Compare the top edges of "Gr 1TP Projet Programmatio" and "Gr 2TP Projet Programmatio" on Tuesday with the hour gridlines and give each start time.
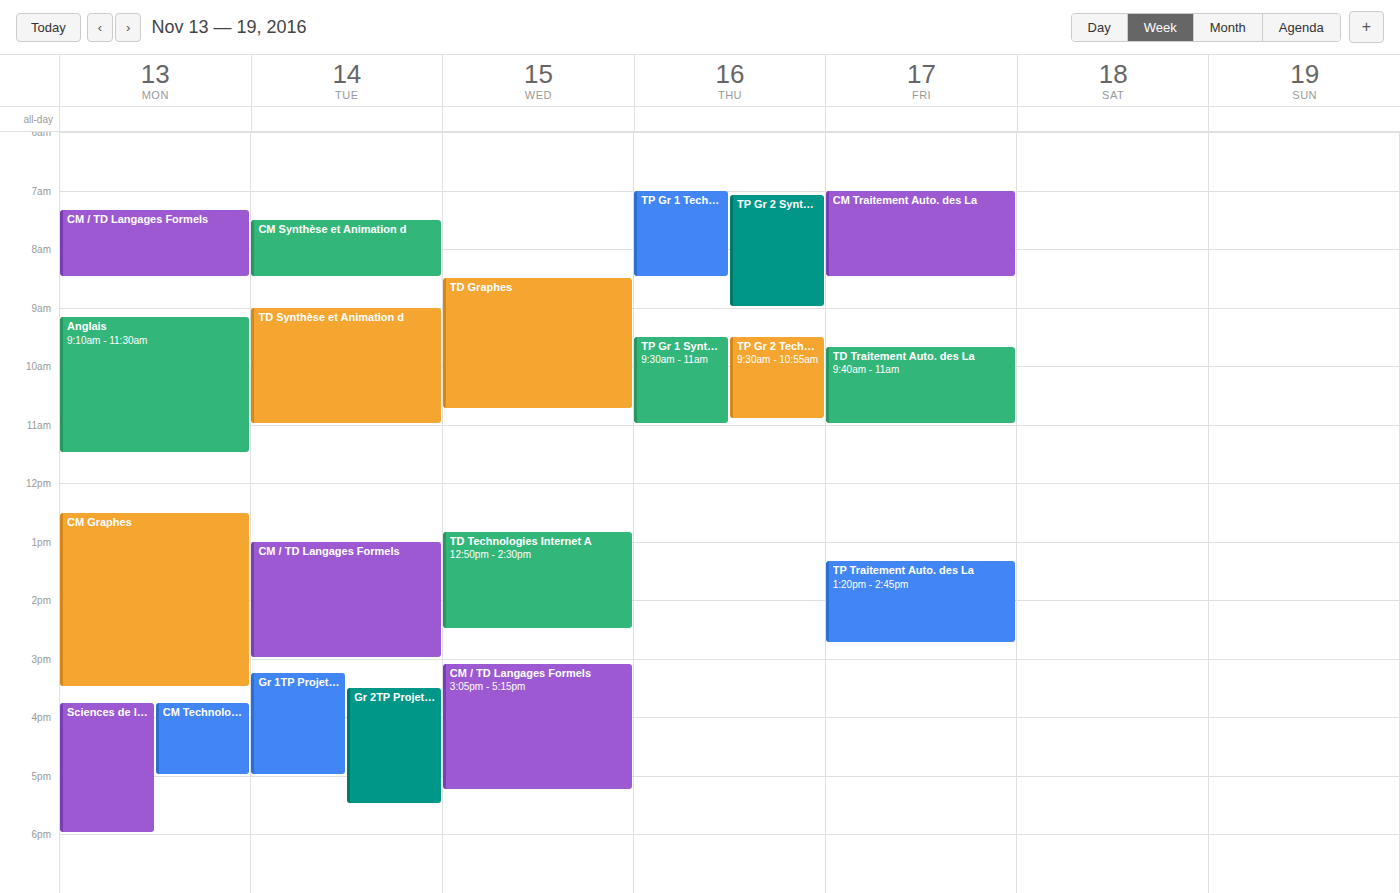
"Gr 1TP Projet Programmatio": 3:15 PM, neither: a quarter of the way from the 3 PM line to the 4 PM line. "Gr 2TP Projet Programmatio": 3:30 PM, halfway between the 3 PM and 4 PM lines.